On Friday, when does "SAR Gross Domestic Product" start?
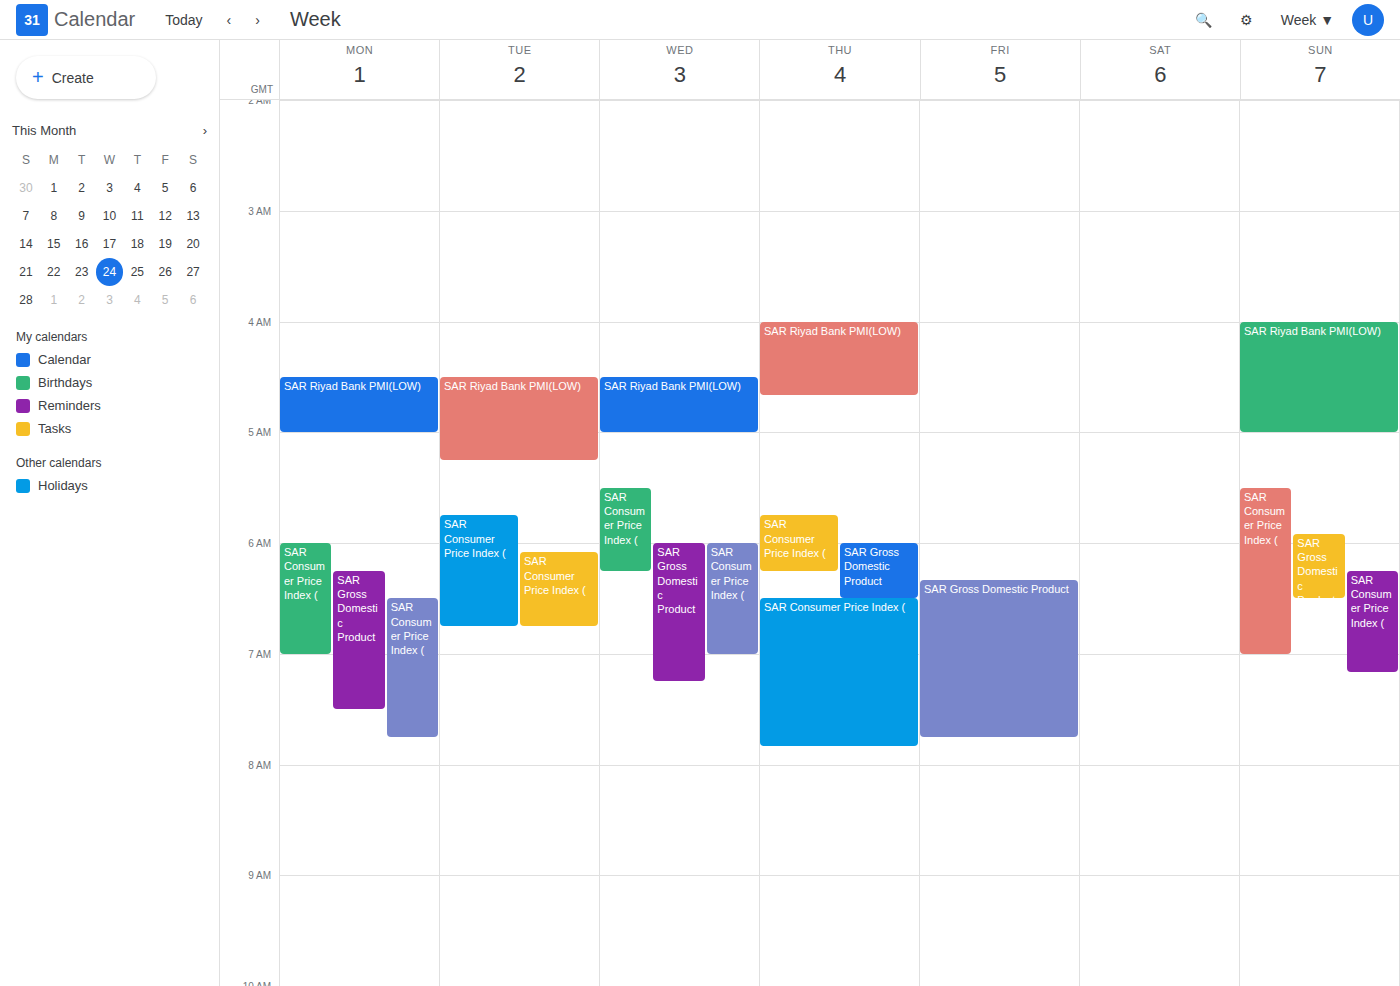
6:20 AM